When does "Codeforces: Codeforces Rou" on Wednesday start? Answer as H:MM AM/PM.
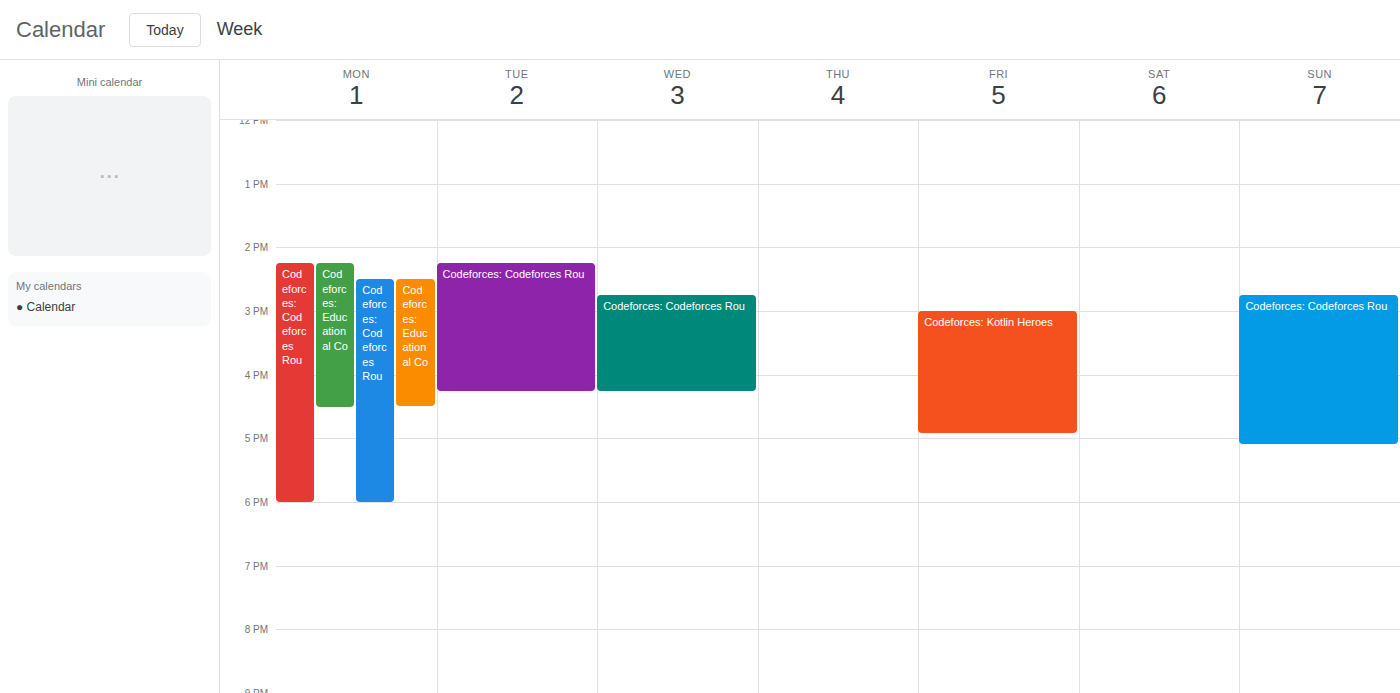
2:45 PM